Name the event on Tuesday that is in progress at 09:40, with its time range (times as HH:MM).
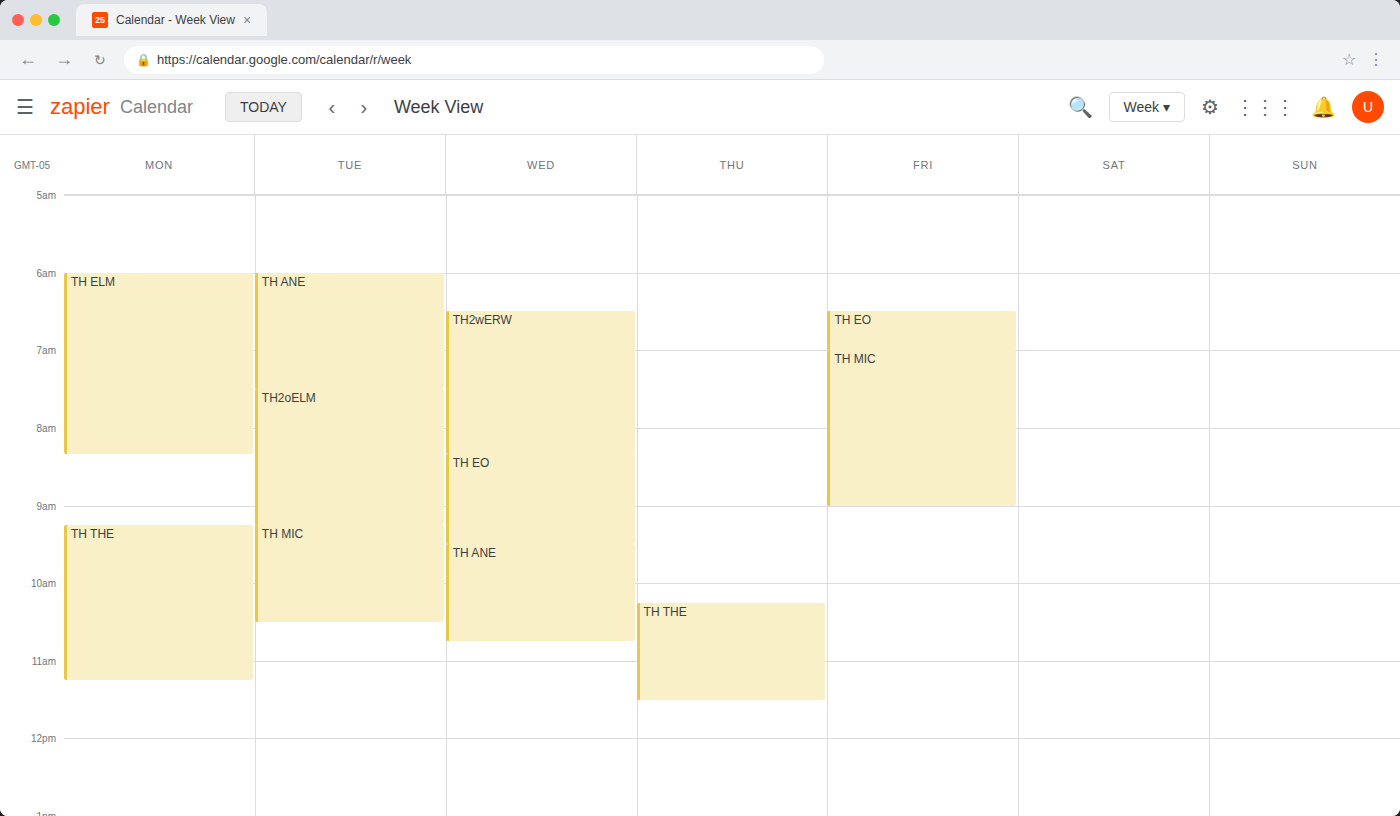
"TH MIC", 09:15 to 10:30